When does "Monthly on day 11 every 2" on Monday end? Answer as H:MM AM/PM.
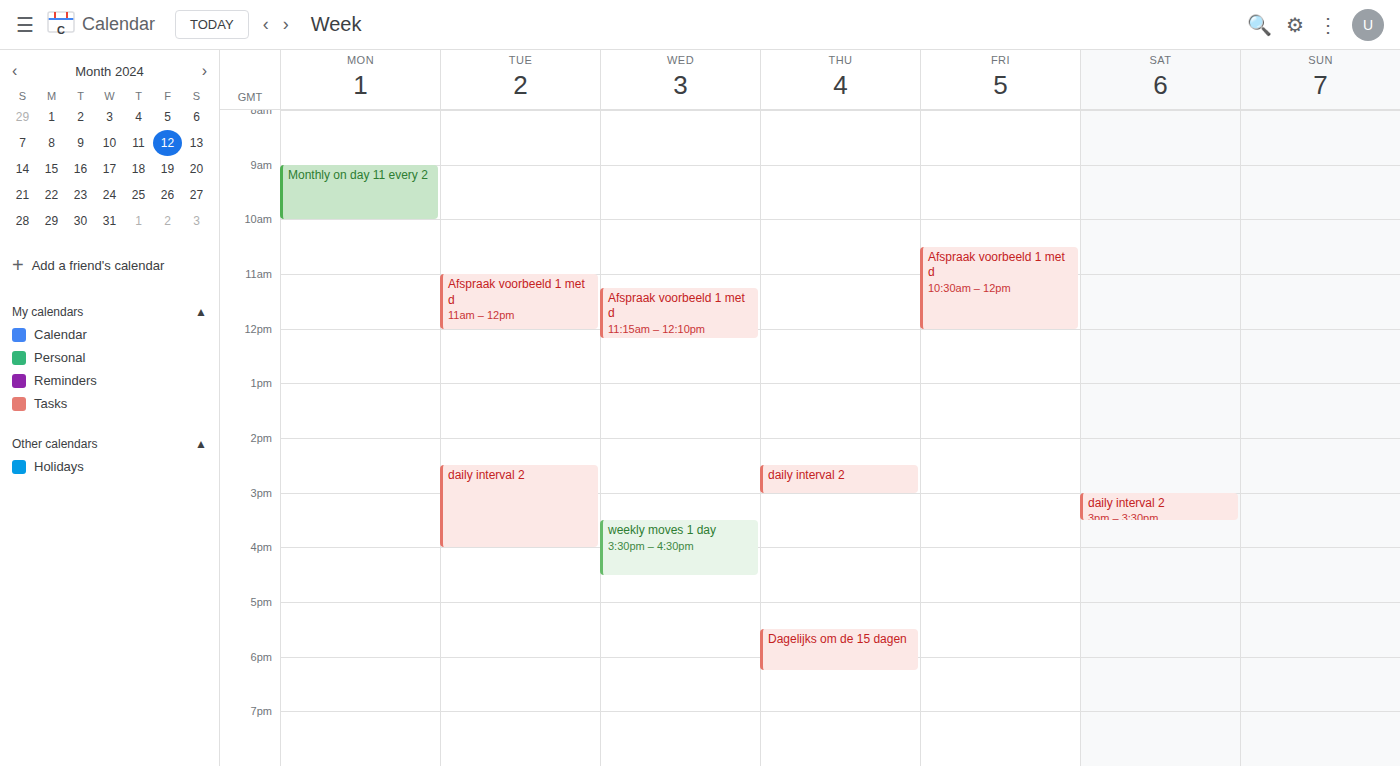
10:00 AM